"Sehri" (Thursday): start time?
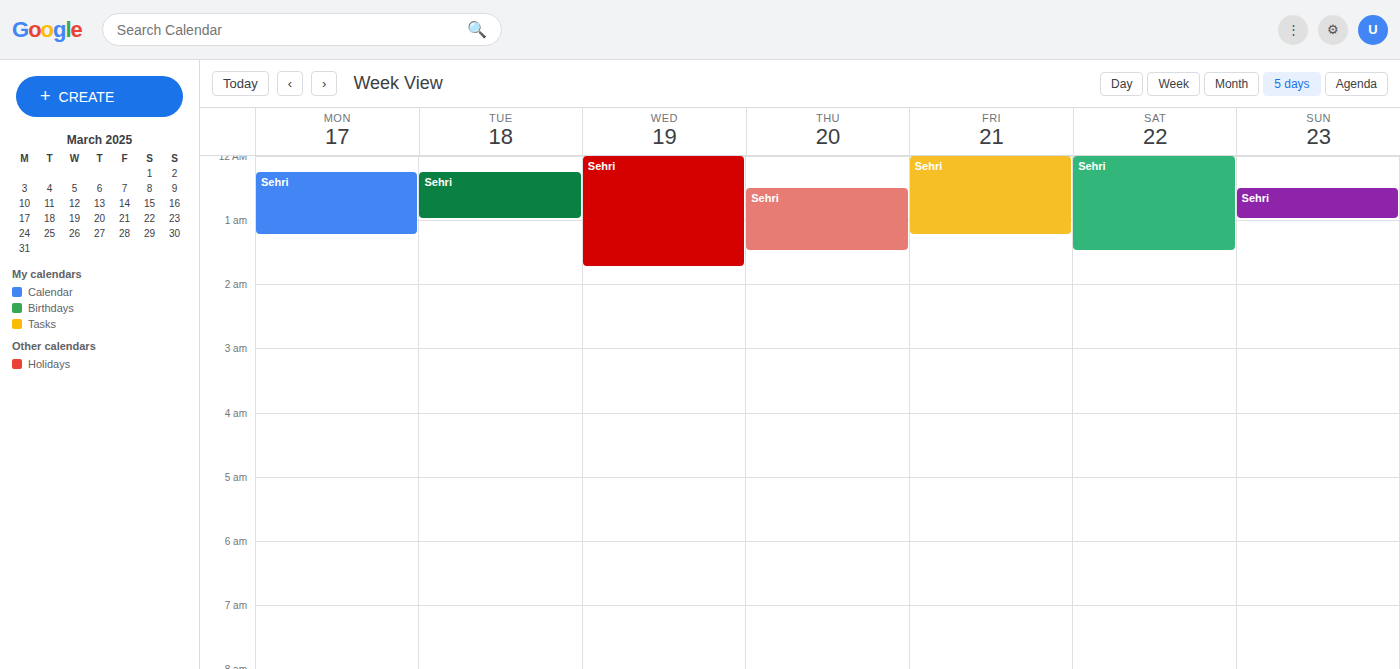
12:30 AM